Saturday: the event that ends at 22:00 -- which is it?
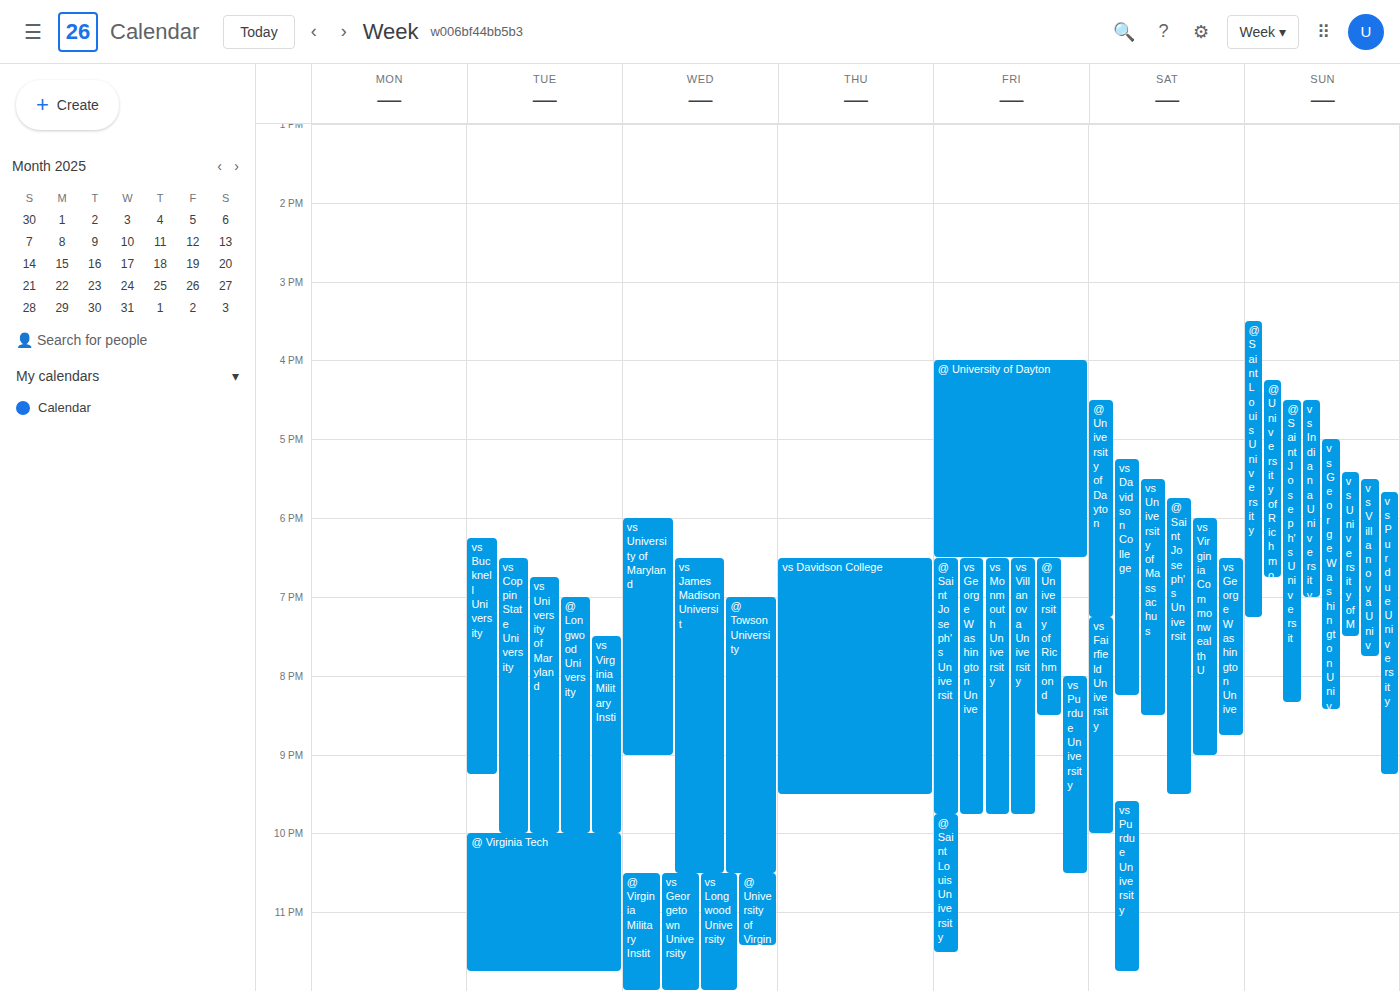
"vs Fairfield University"